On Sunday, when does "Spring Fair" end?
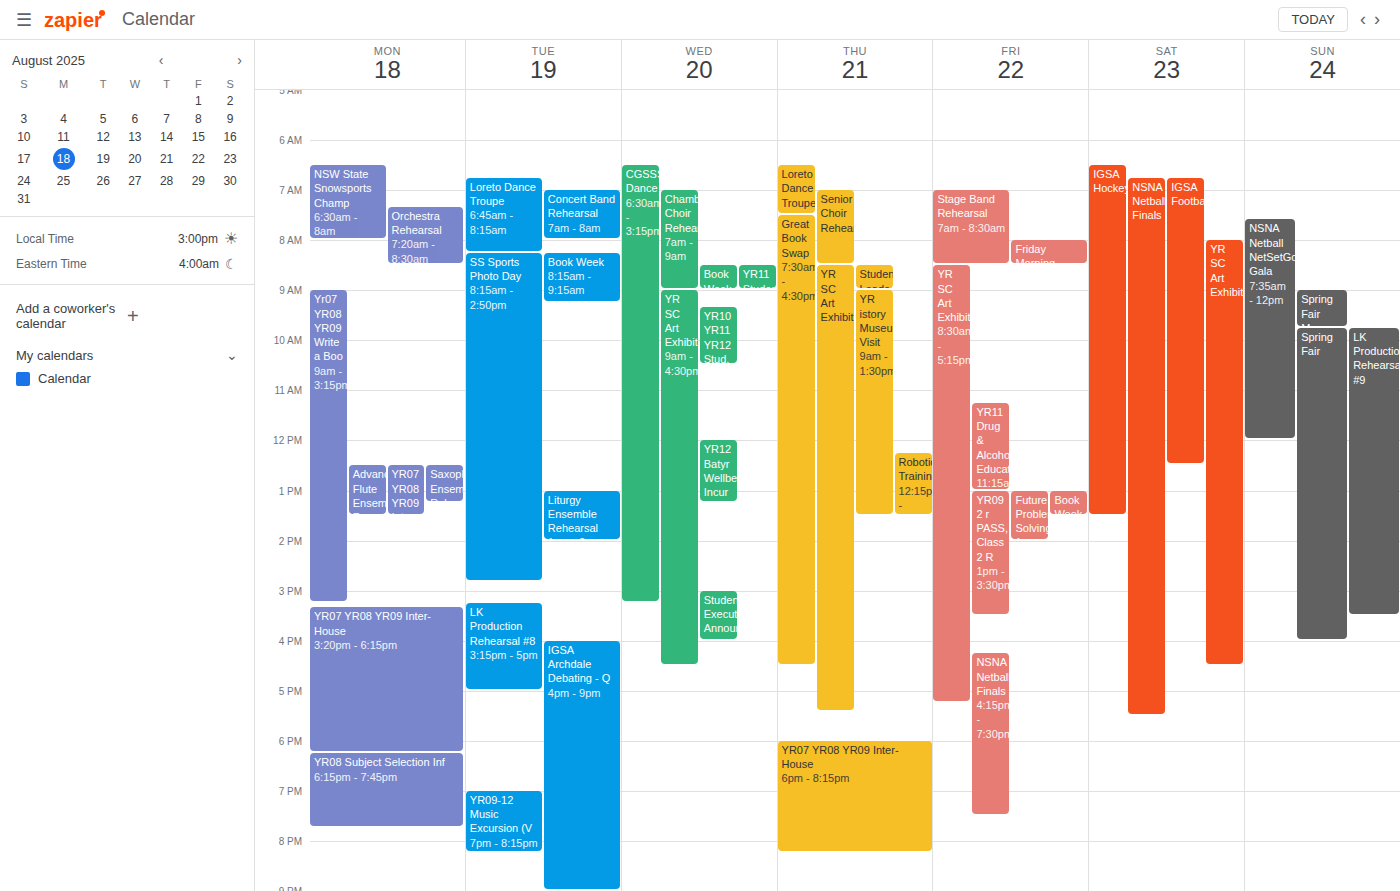
4:00 PM